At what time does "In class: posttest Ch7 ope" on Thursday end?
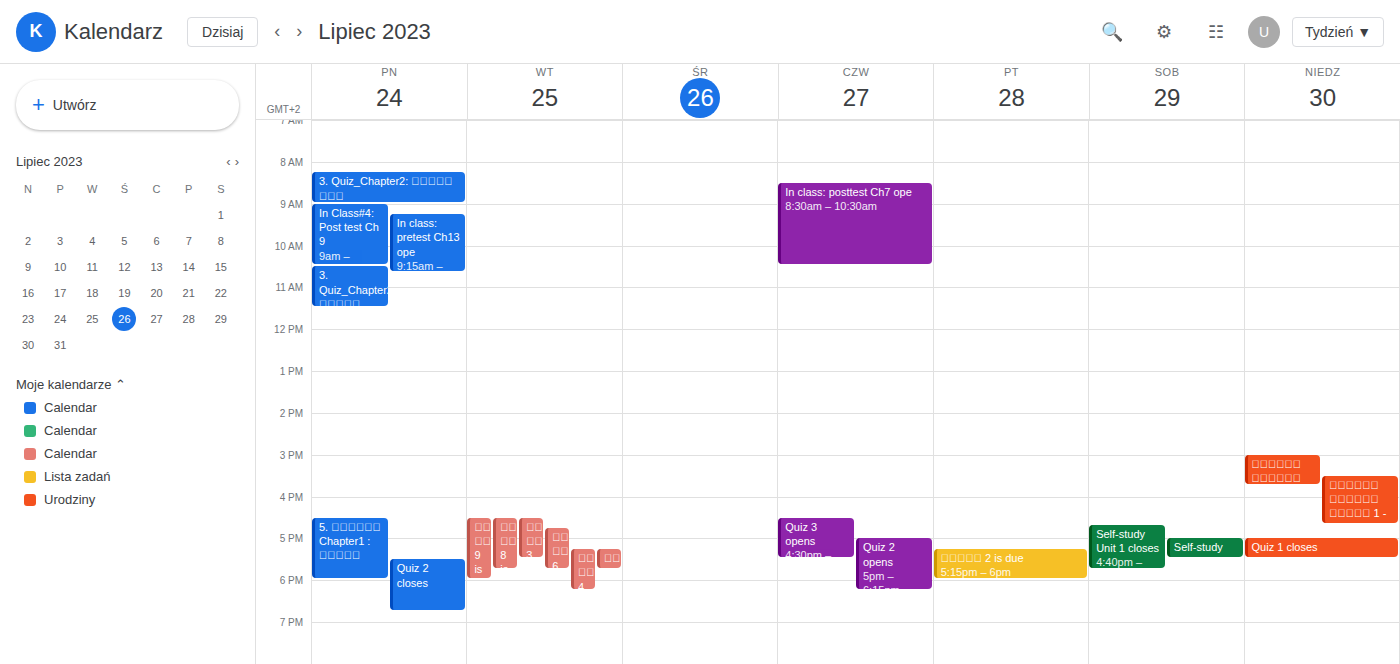
10:30 AM